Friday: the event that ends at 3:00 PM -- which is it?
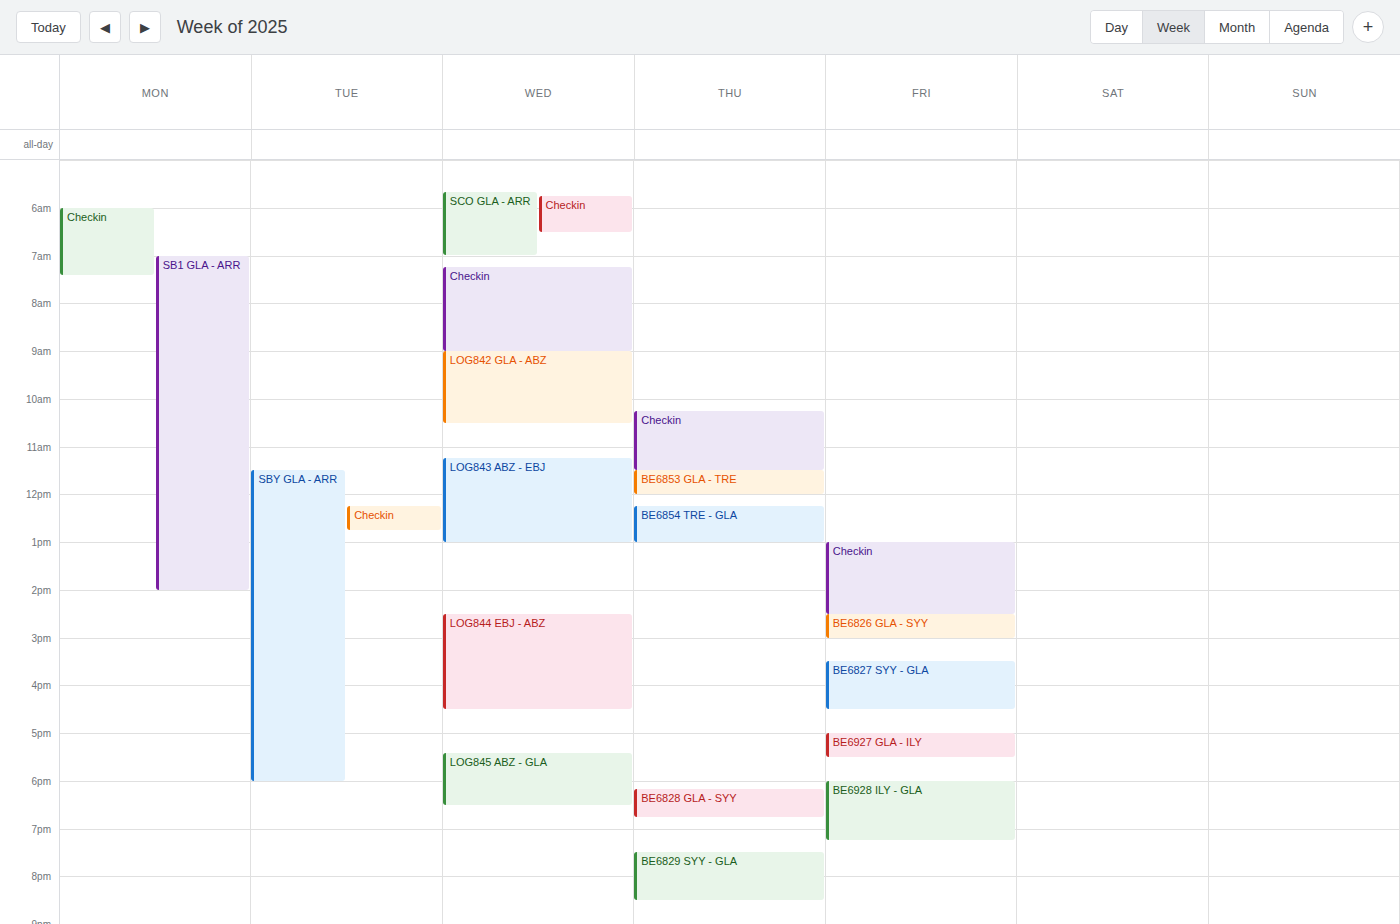
"BE6826 GLA - SYY"